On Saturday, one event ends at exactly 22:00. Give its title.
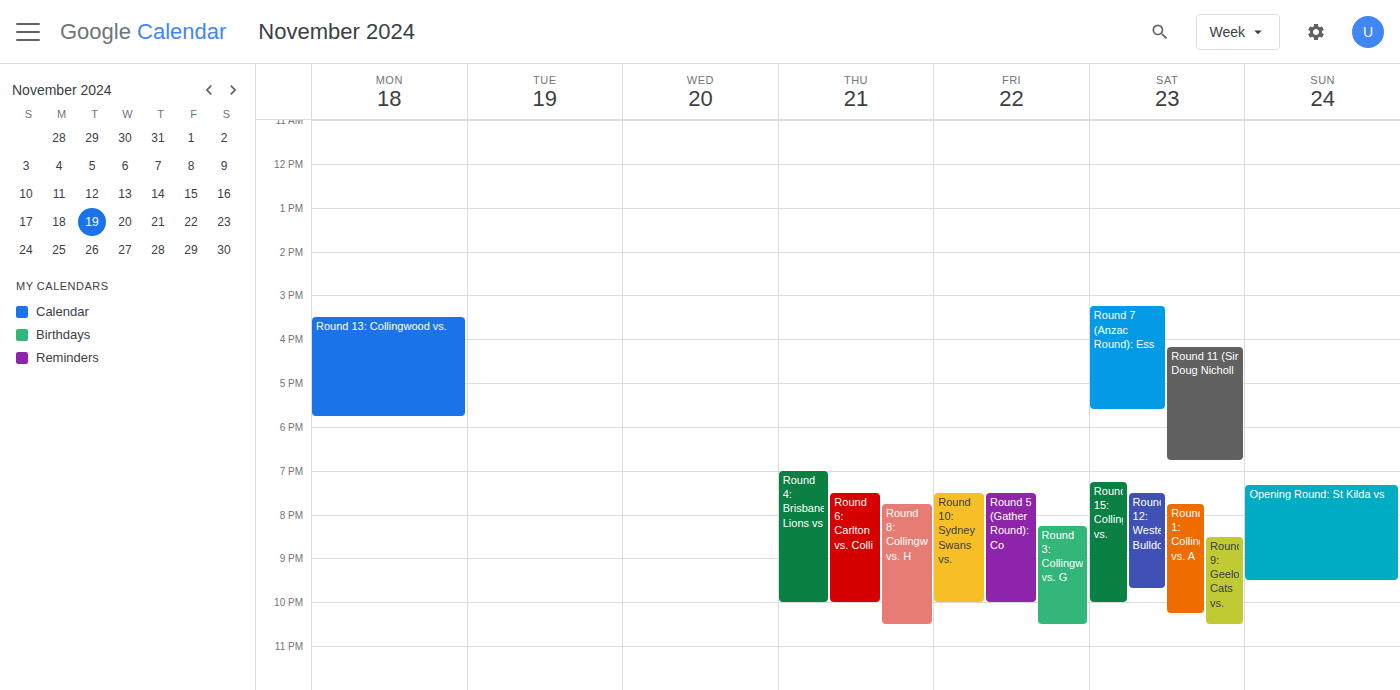
"Round 15: Collingwood vs."